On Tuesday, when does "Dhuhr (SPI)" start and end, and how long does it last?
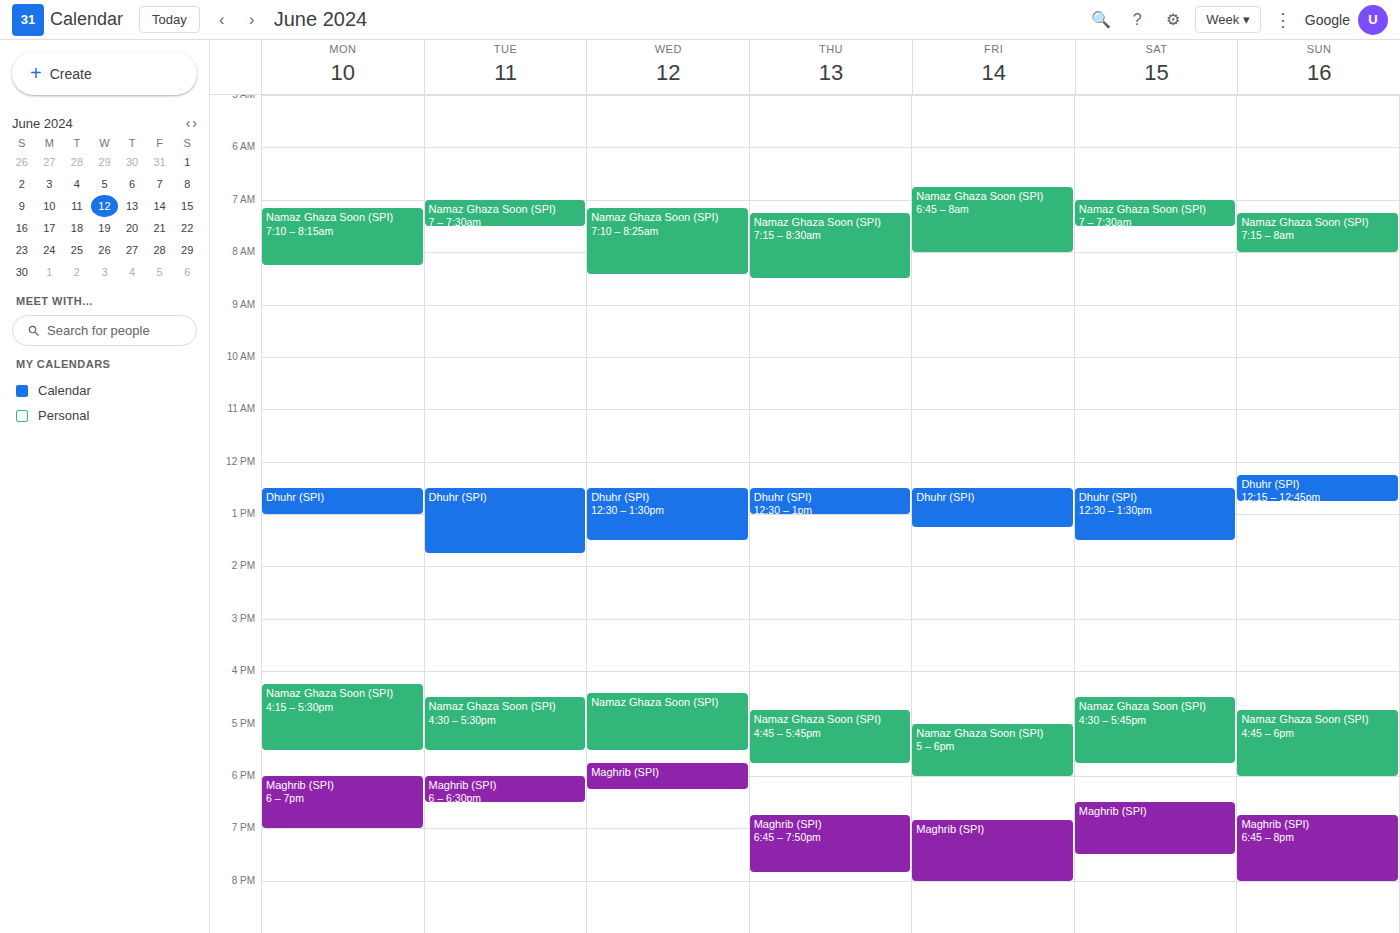
12:30 PM to 1:45 PM, 1 hour 15 minutes